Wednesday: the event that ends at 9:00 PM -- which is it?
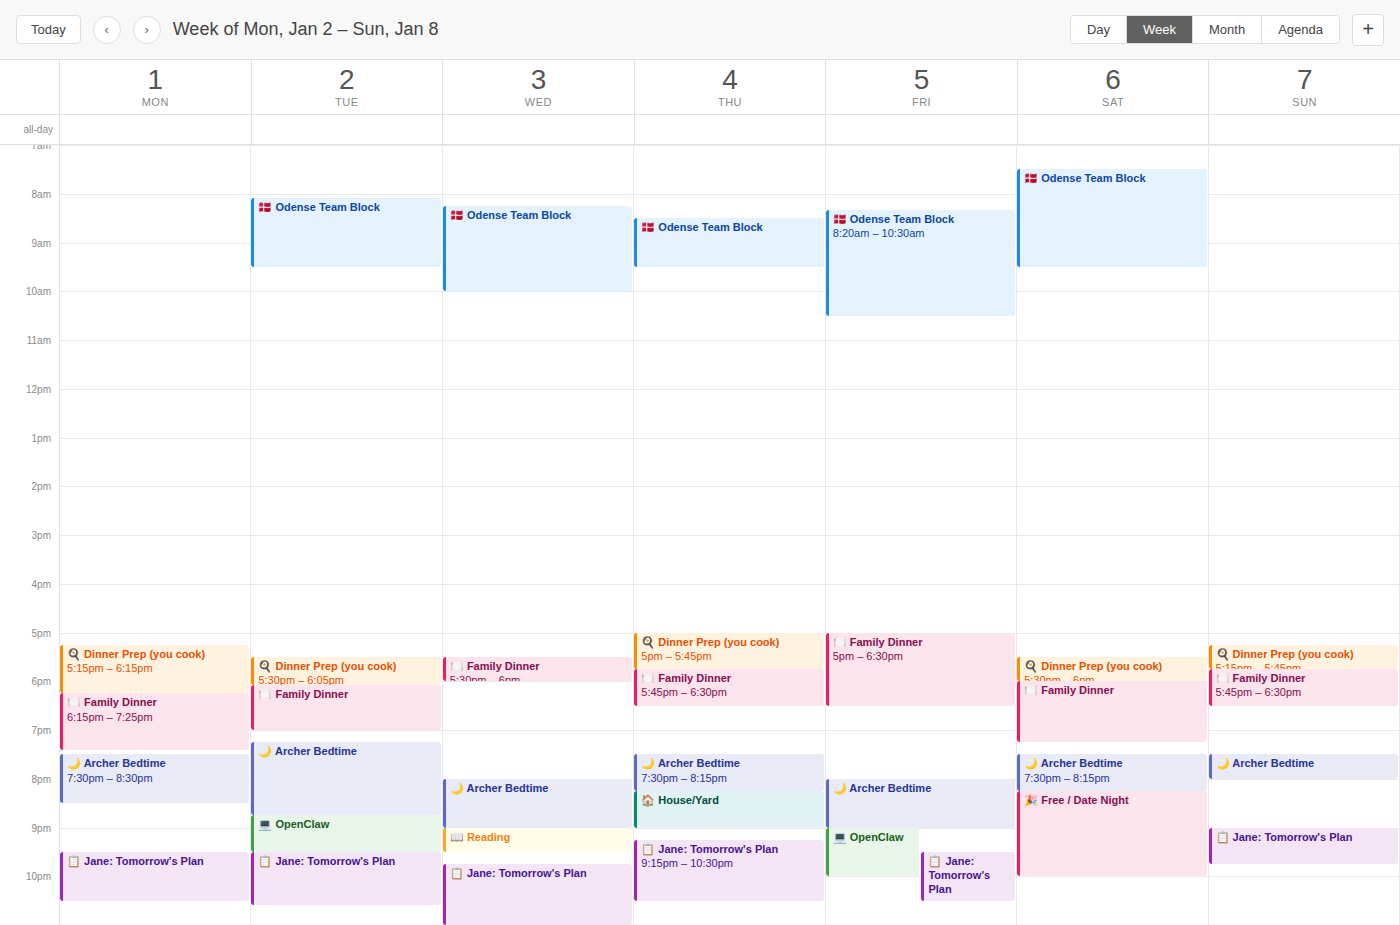
"🌙 Archer Bedtime"